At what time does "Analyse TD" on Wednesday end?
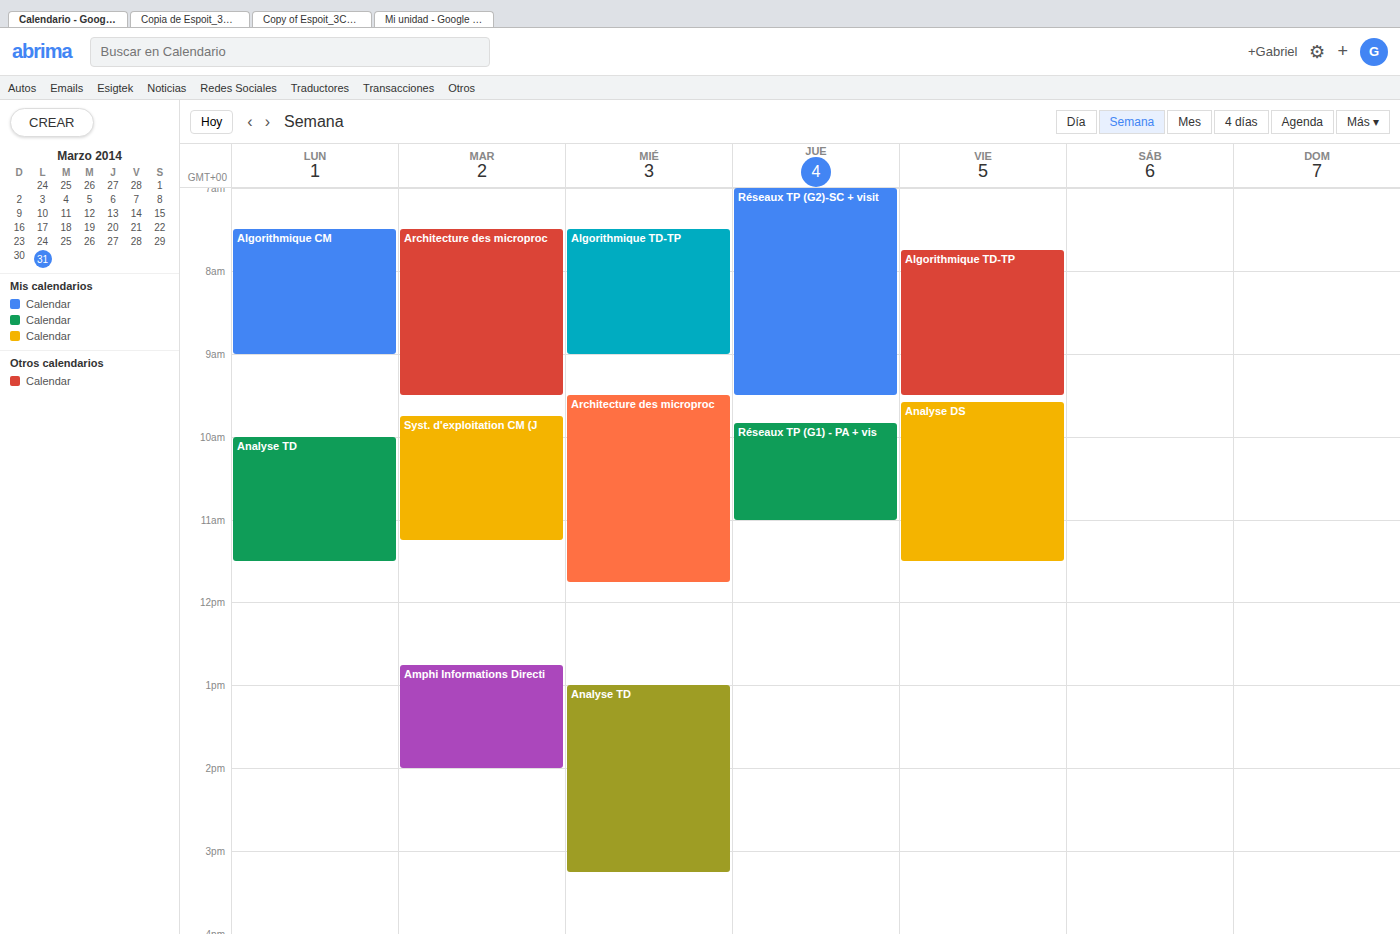
3:15 PM